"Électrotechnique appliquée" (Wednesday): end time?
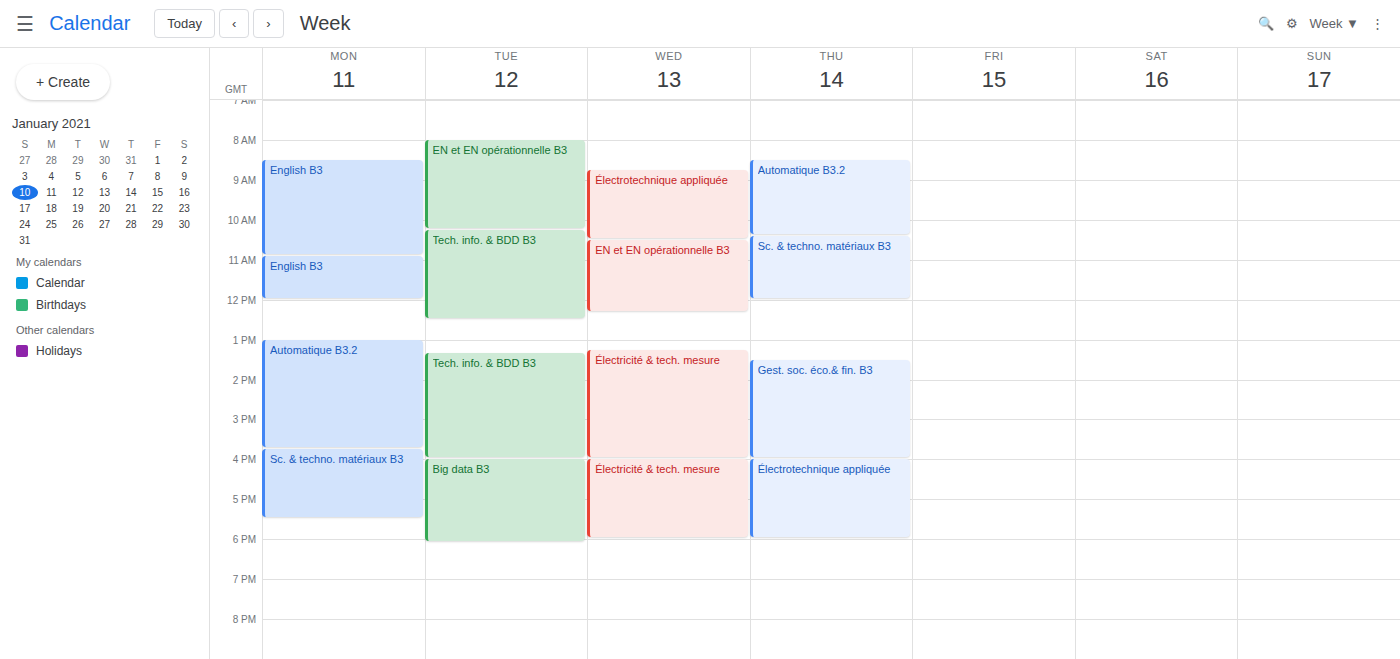
10:30 AM